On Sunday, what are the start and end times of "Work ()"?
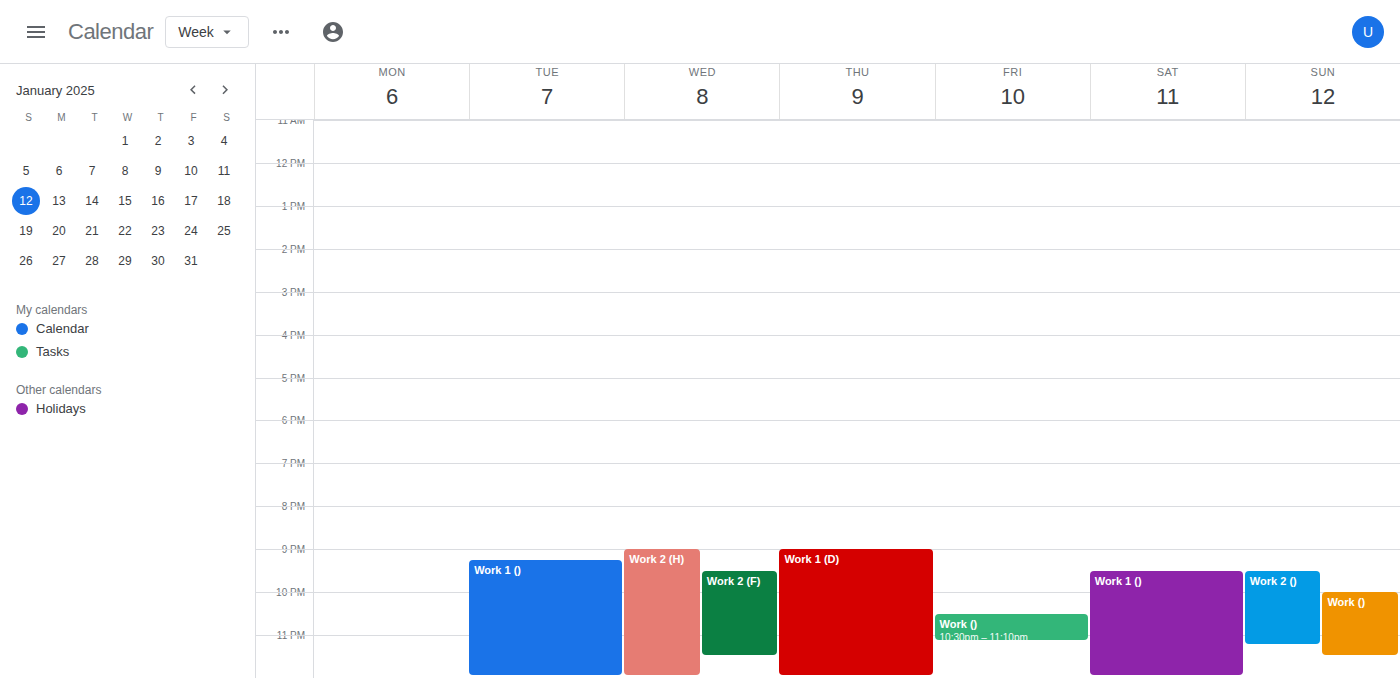
22:00 to 23:30